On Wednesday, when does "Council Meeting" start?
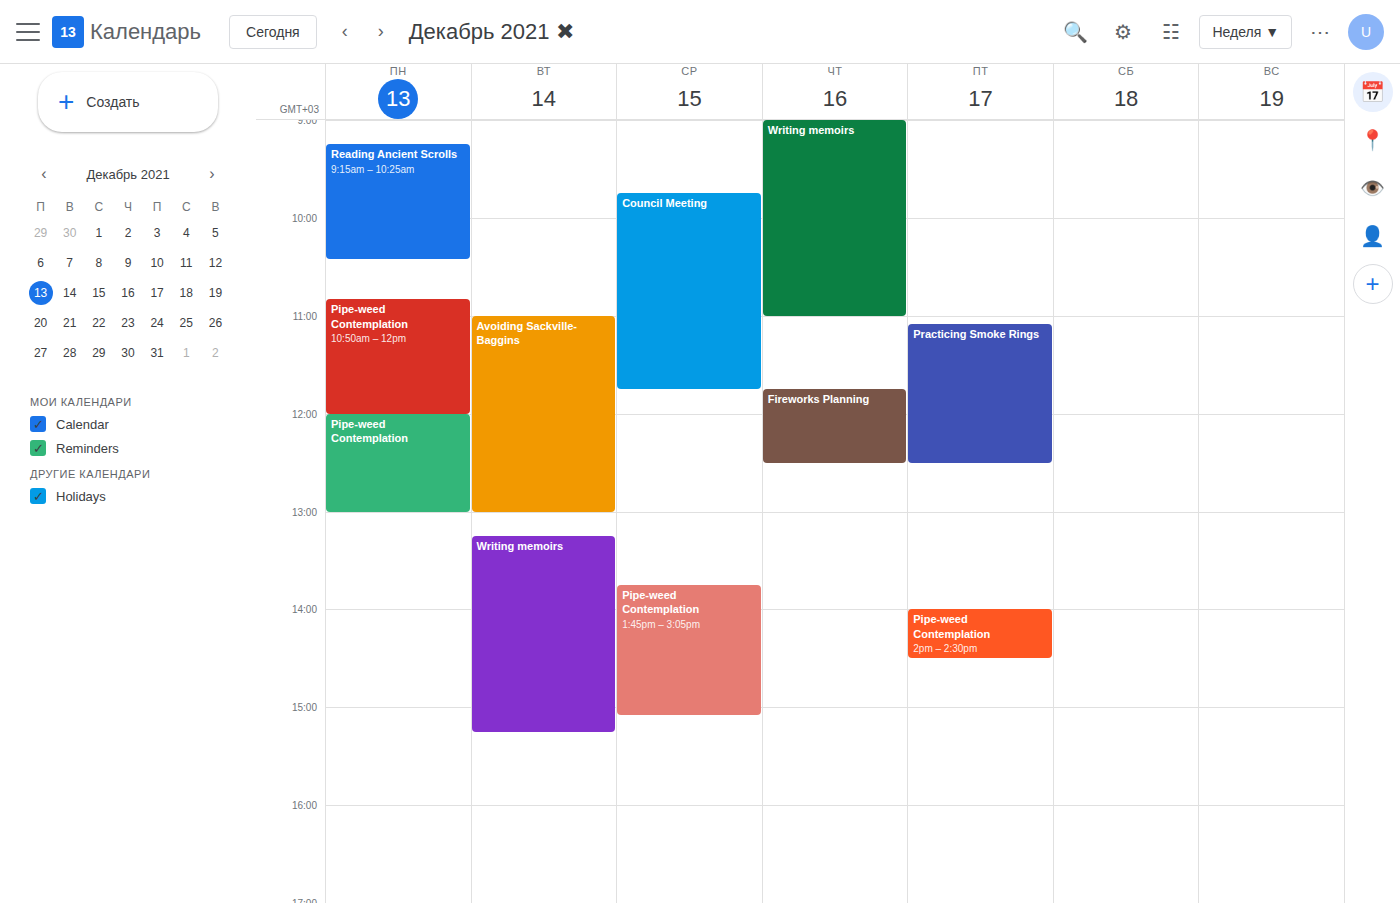
9:45 AM